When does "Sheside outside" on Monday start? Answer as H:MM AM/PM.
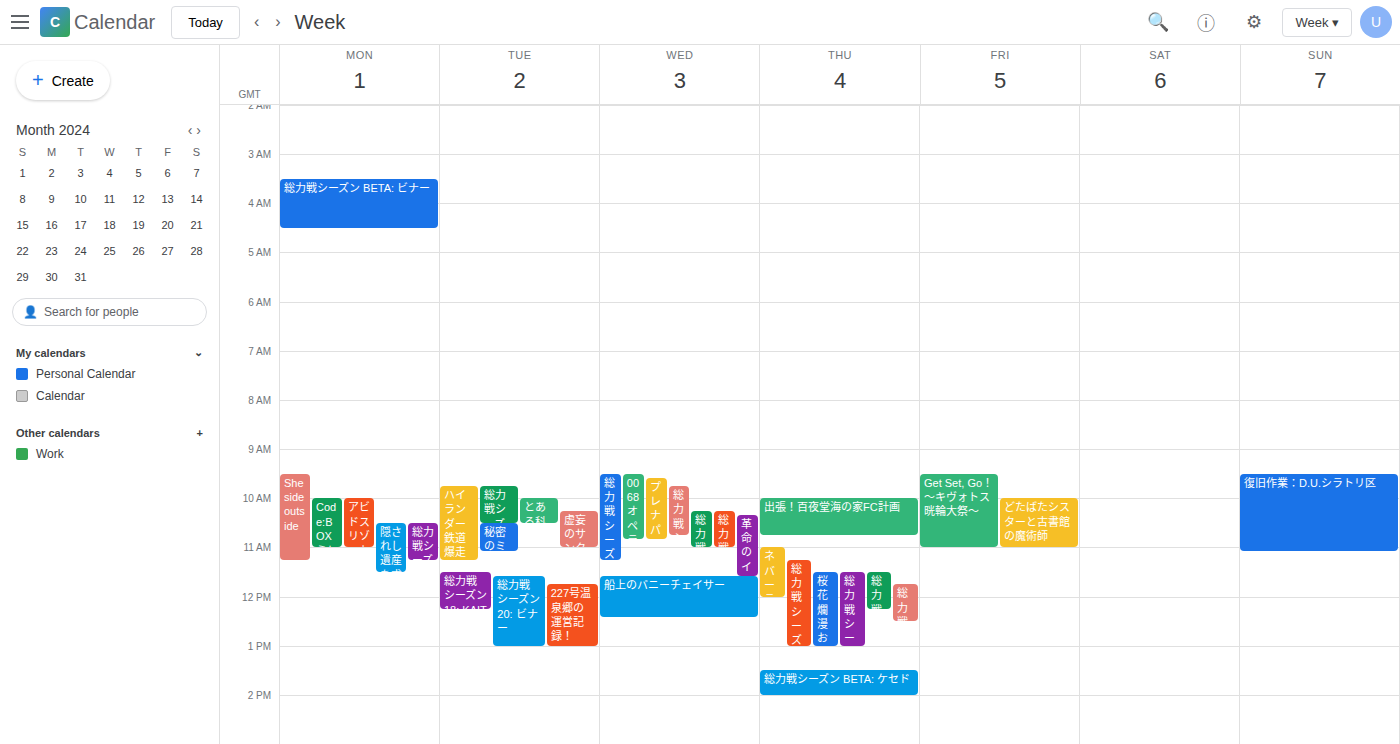
9:30 AM